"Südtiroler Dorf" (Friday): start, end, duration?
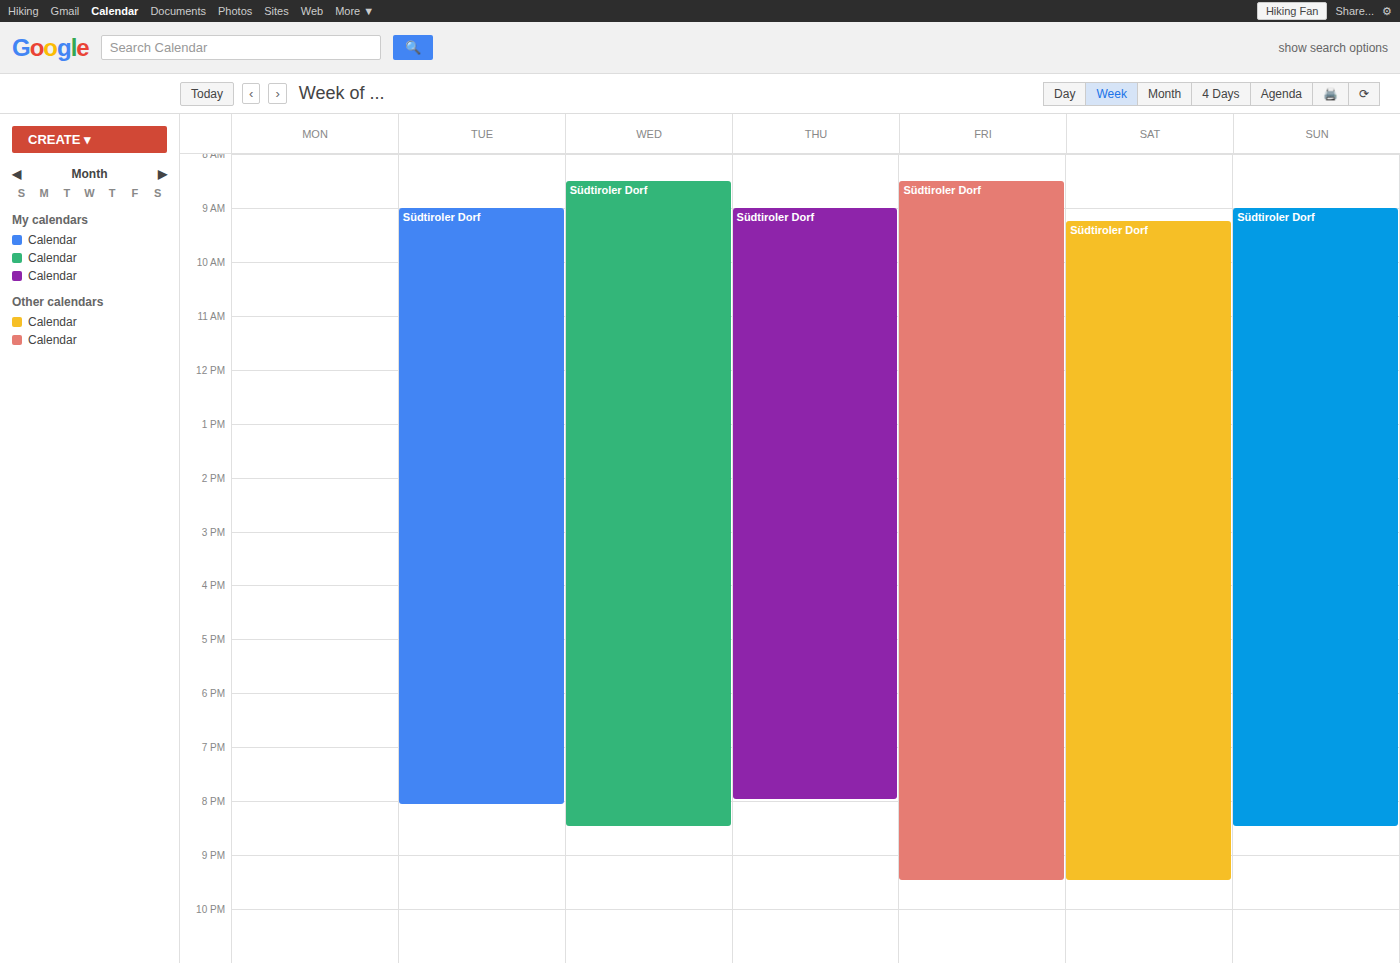
8:30 AM to 9:30 PM, 13 hours